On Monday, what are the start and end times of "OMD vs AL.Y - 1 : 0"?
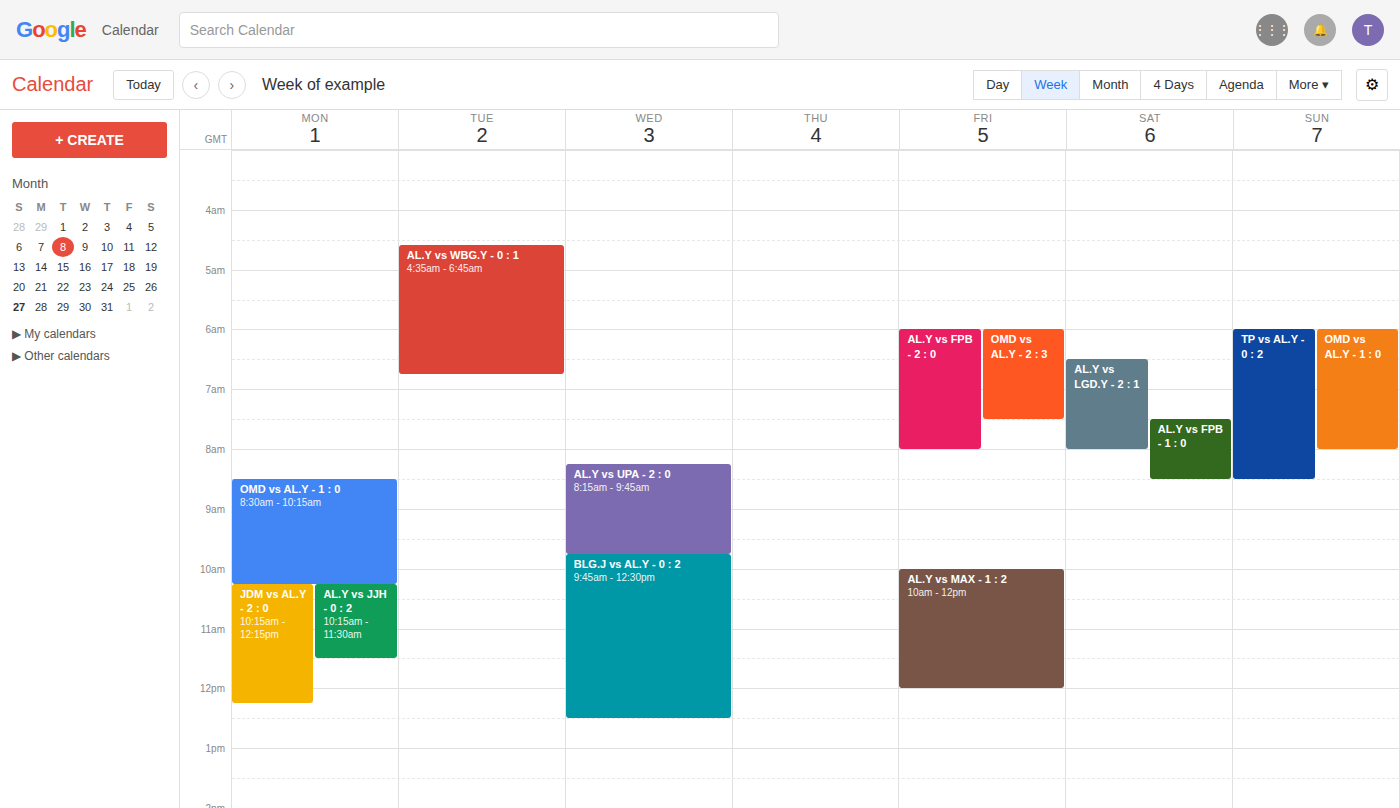
8:30 AM to 10:15 AM